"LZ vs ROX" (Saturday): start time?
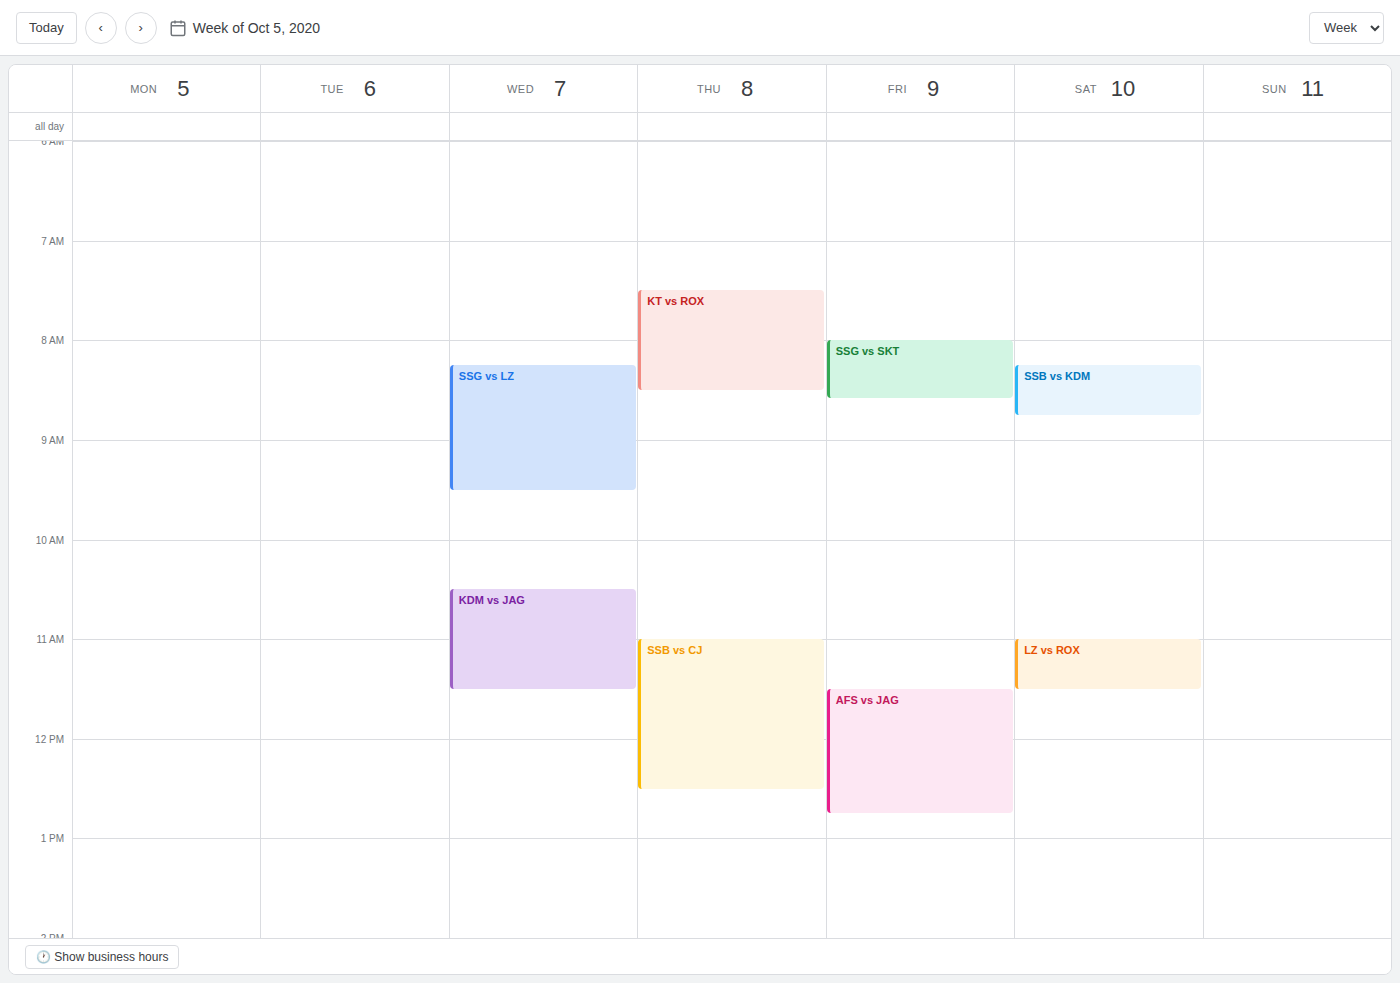
11:00 AM